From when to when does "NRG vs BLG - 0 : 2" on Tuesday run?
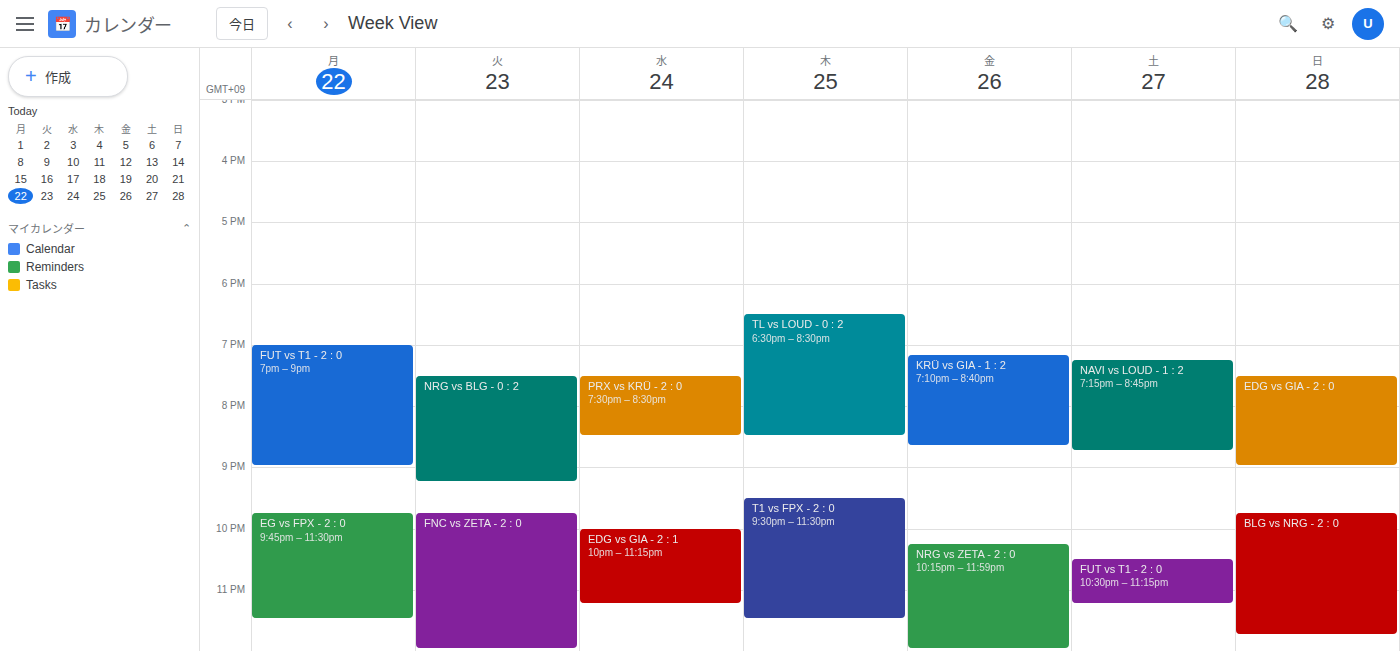
7:30 PM to 9:15 PM